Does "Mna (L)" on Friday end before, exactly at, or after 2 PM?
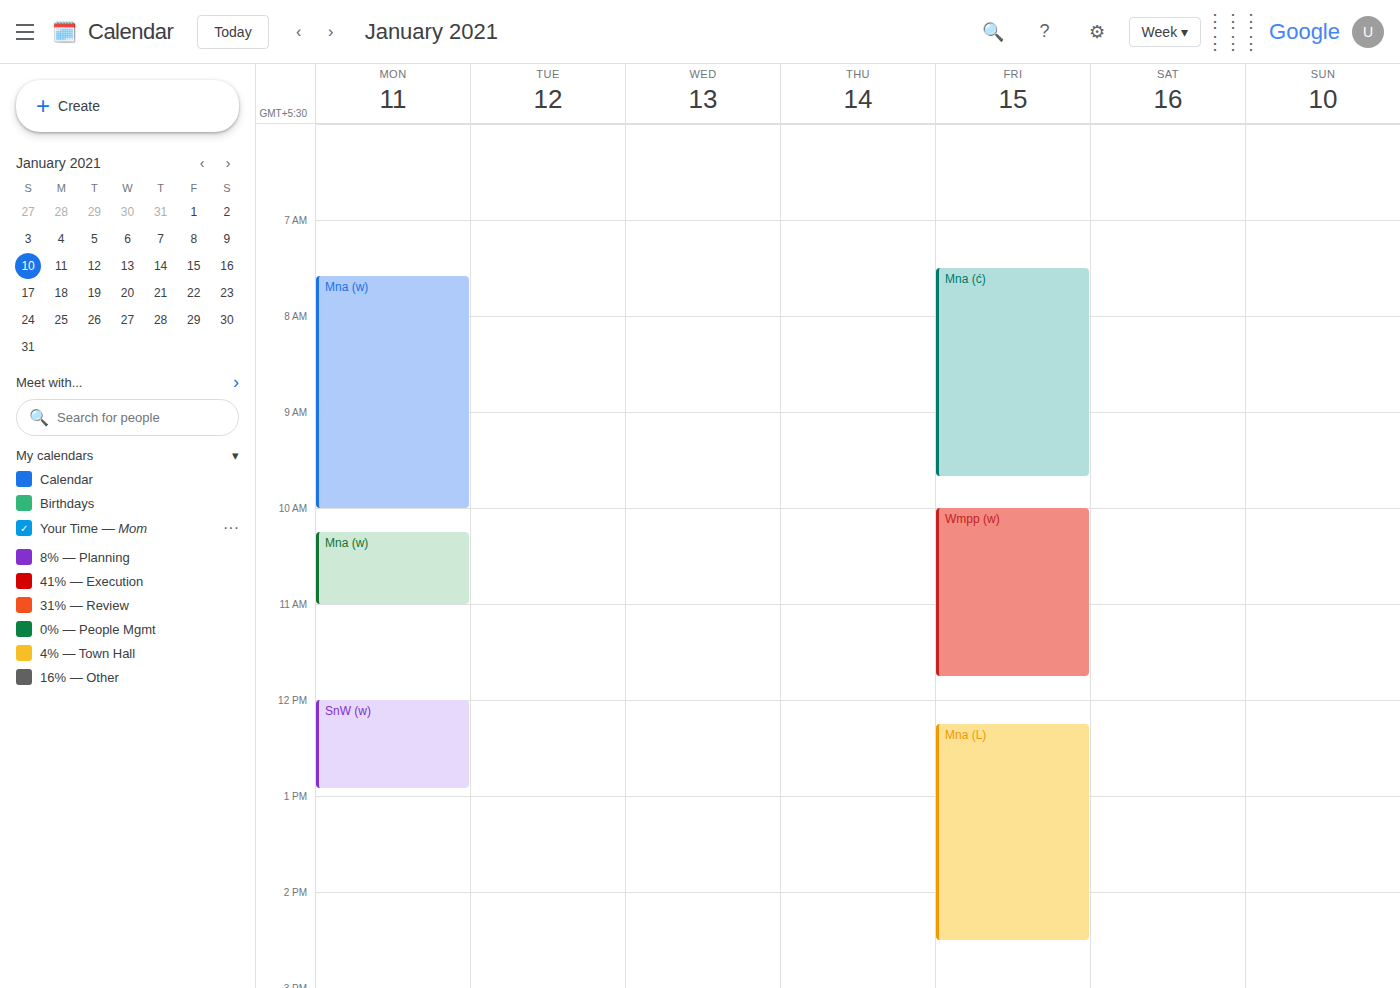
2:30 PM -- after 2 PM, 30 minutes below the 2 PM line.